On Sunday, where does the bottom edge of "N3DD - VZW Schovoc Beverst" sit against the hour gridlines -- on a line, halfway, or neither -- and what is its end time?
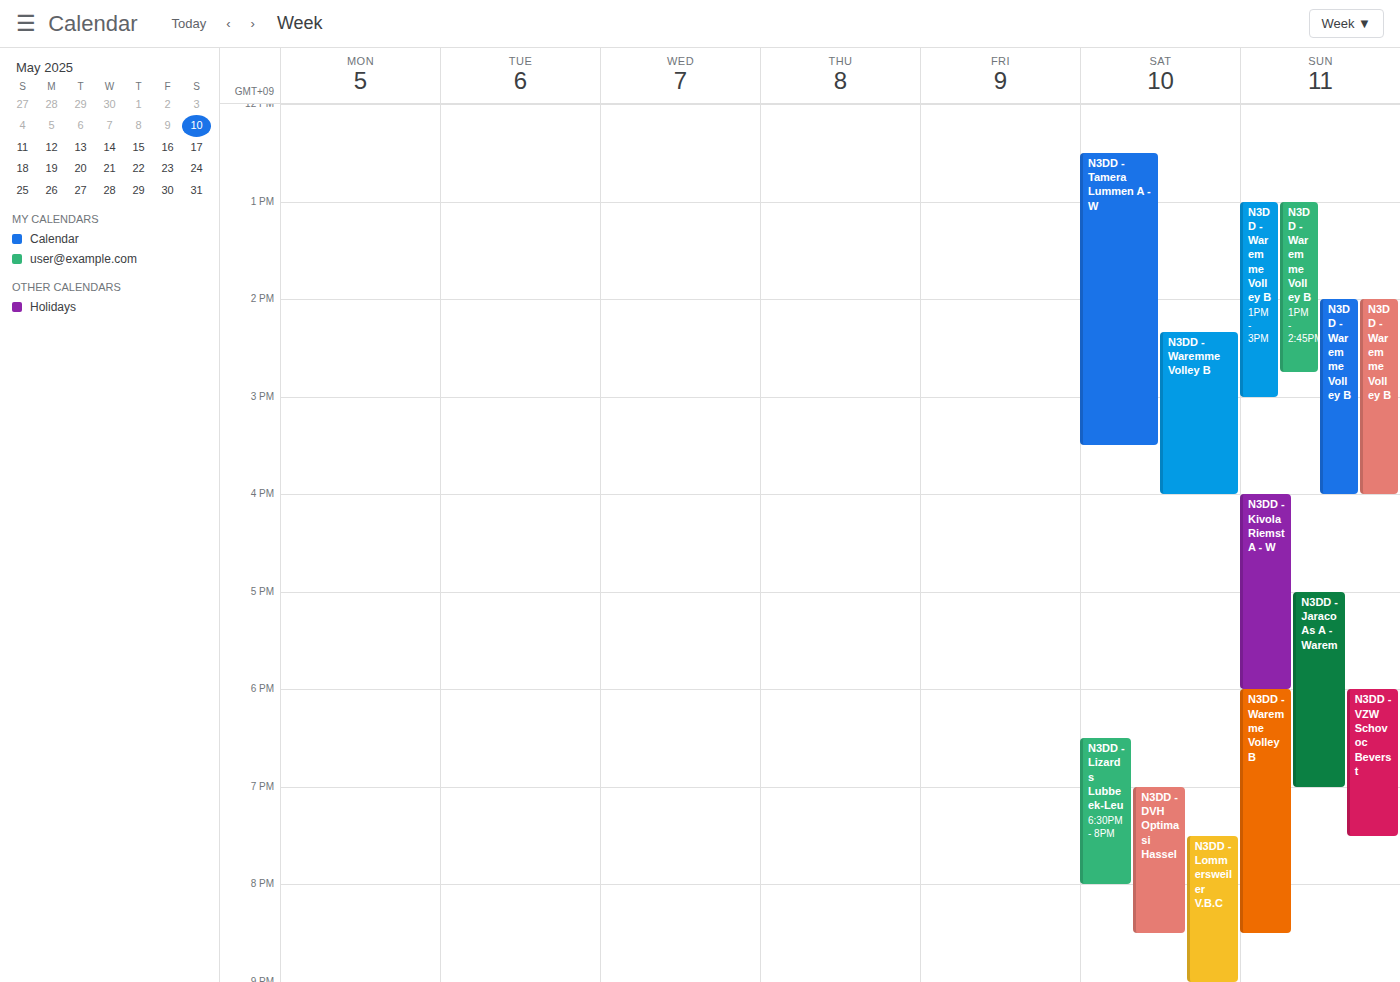
7:30 PM -- halfway between the 7 PM and 8 PM lines.